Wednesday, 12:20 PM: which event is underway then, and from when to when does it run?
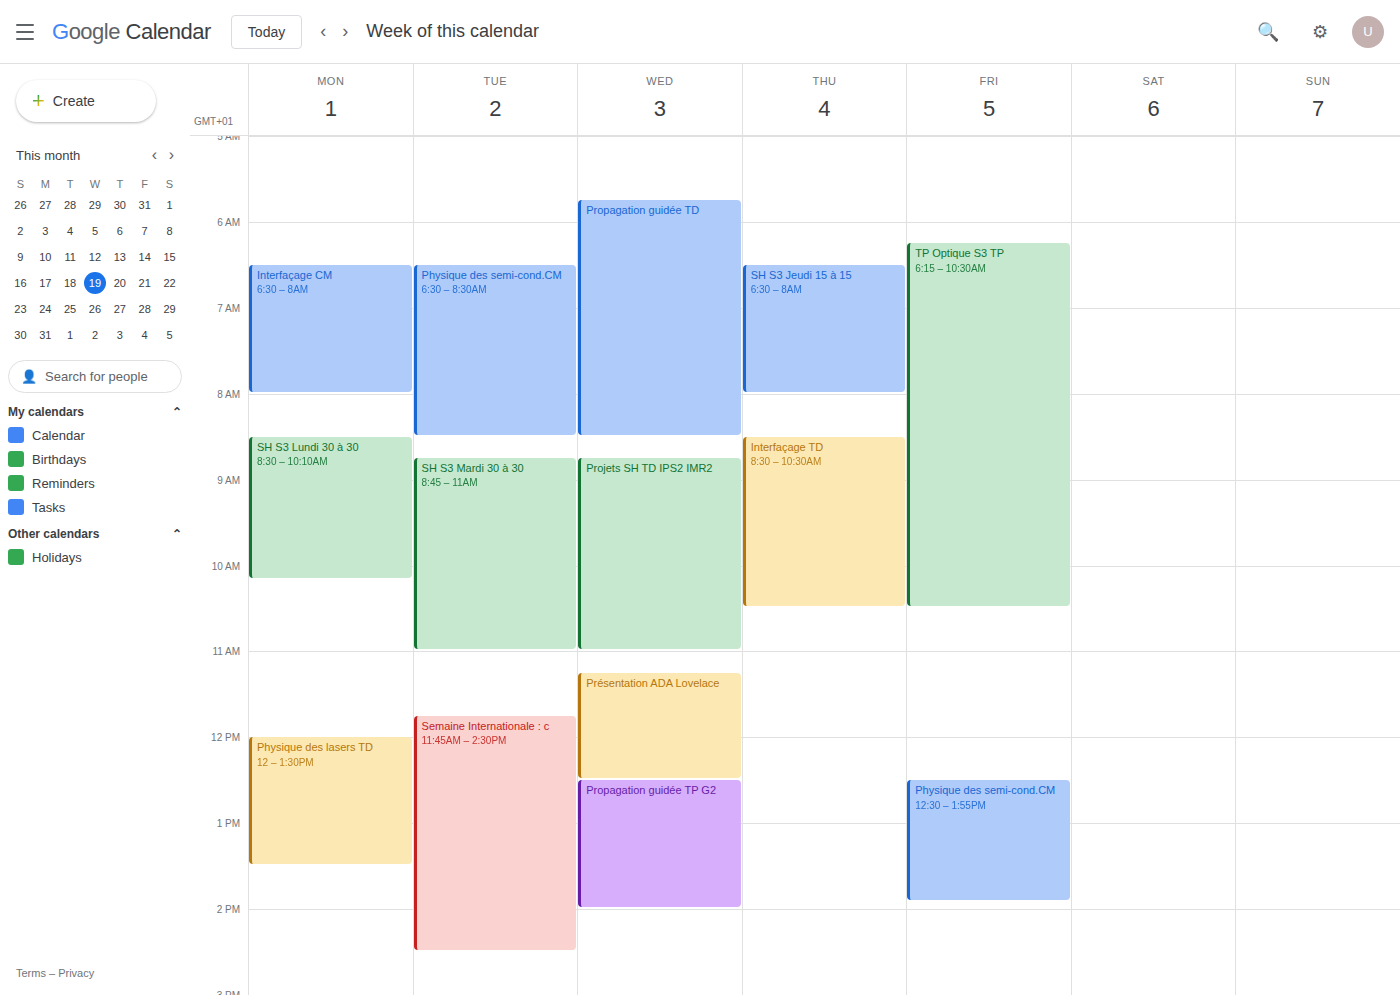
"Présentation ADA Lovelace", 11:15 AM to 12:30 PM